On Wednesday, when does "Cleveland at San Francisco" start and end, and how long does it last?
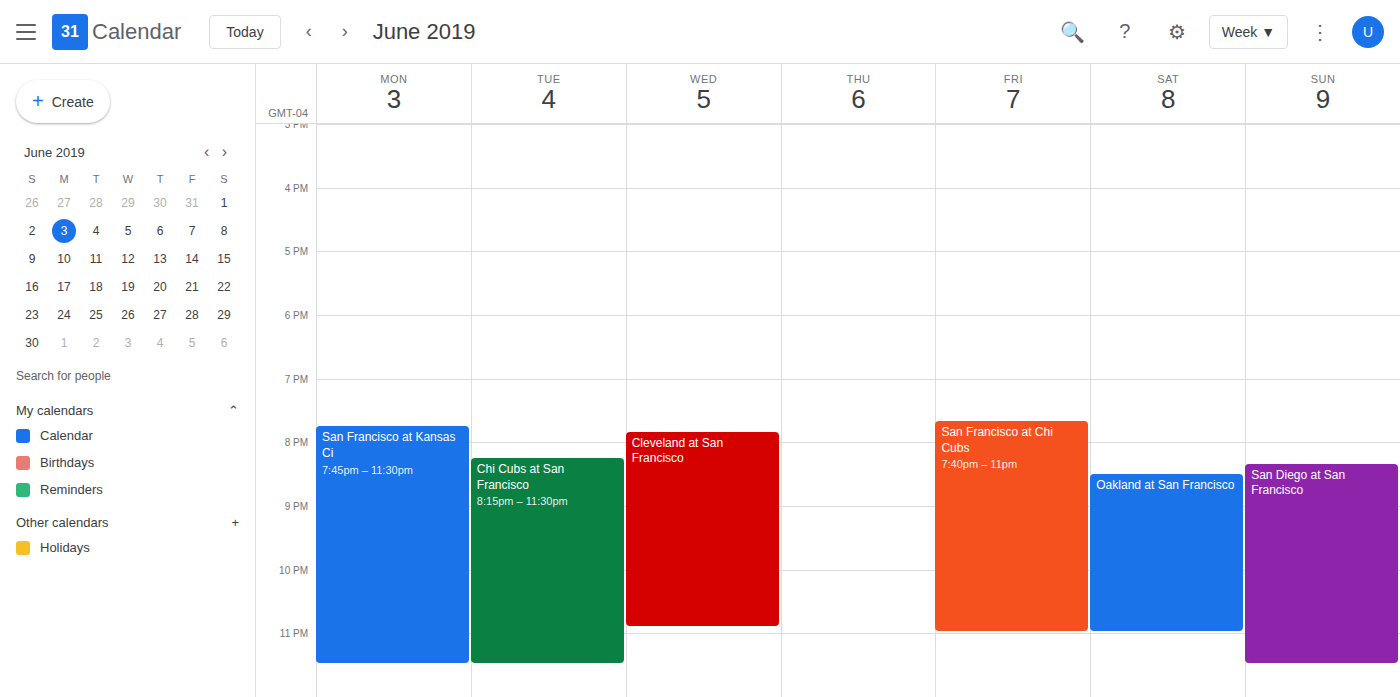
7:50 PM to 10:55 PM, 3 hours 5 minutes